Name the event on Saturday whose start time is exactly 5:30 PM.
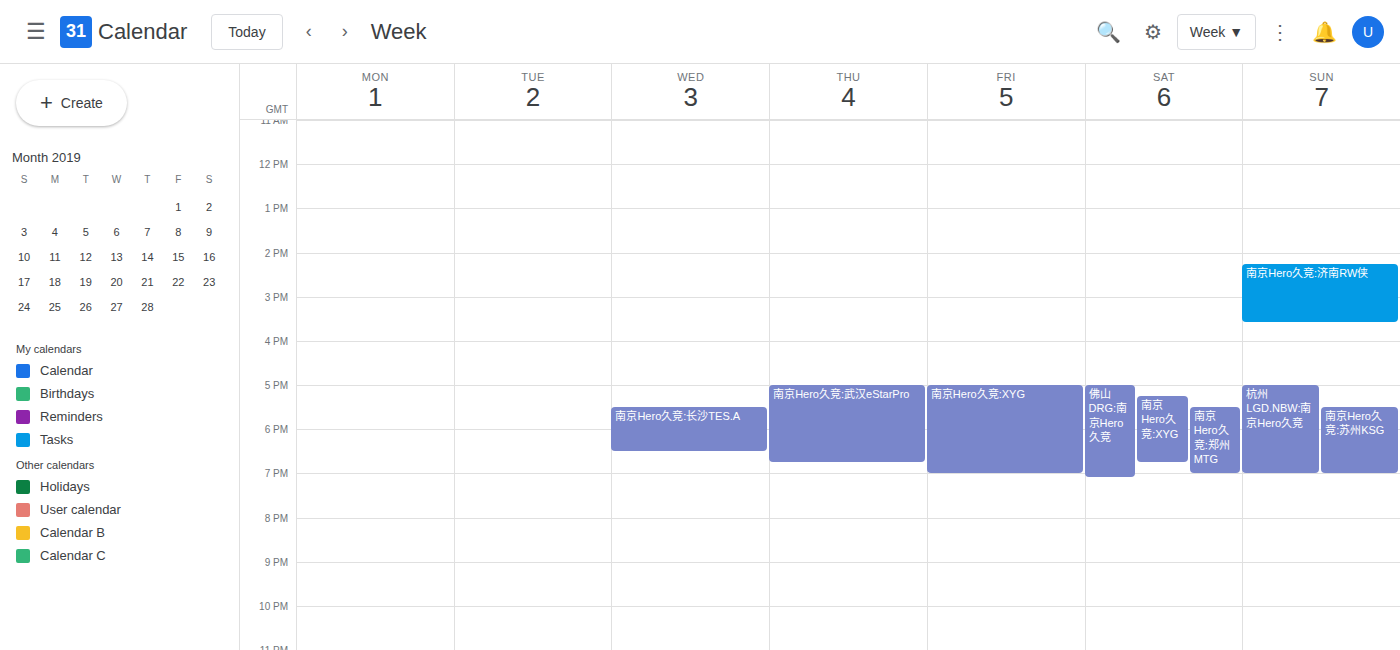
"南京Hero久竞:郑州MTG"